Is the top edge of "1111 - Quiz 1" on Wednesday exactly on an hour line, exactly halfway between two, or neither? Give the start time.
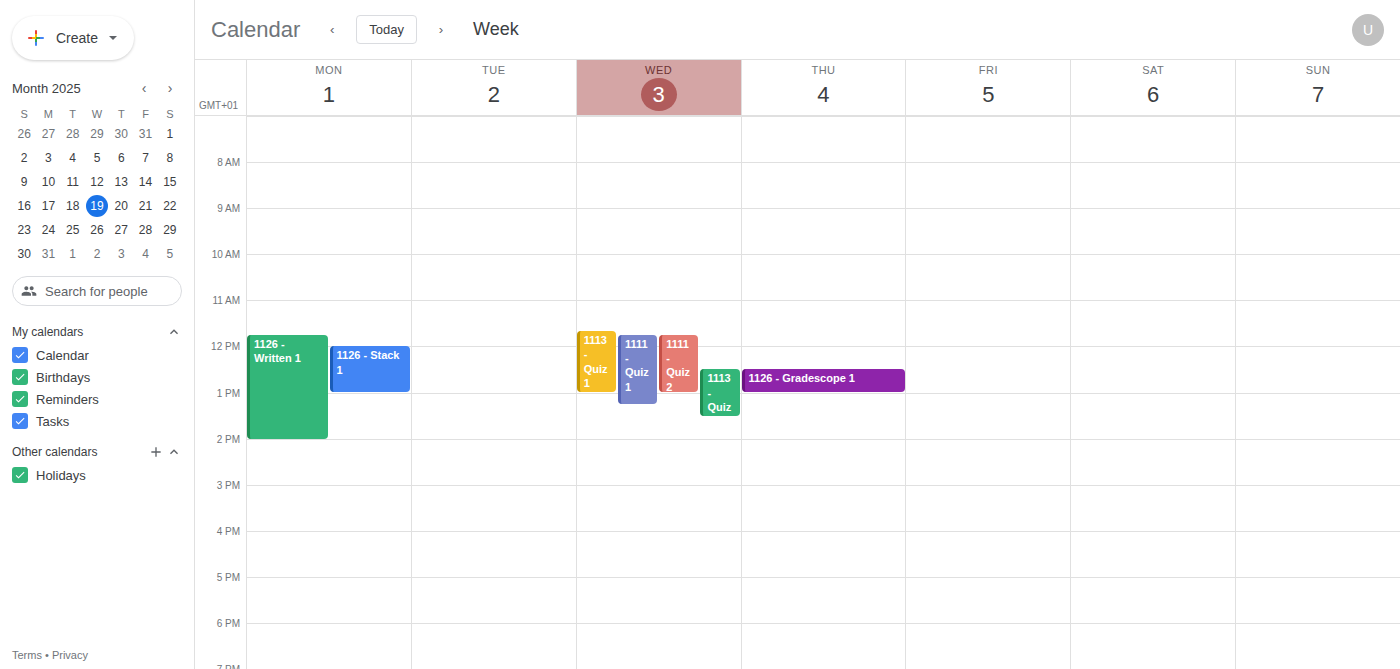
11:45 AM -- neither: three quarters of the way from the 11 AM line to the 12 PM line.